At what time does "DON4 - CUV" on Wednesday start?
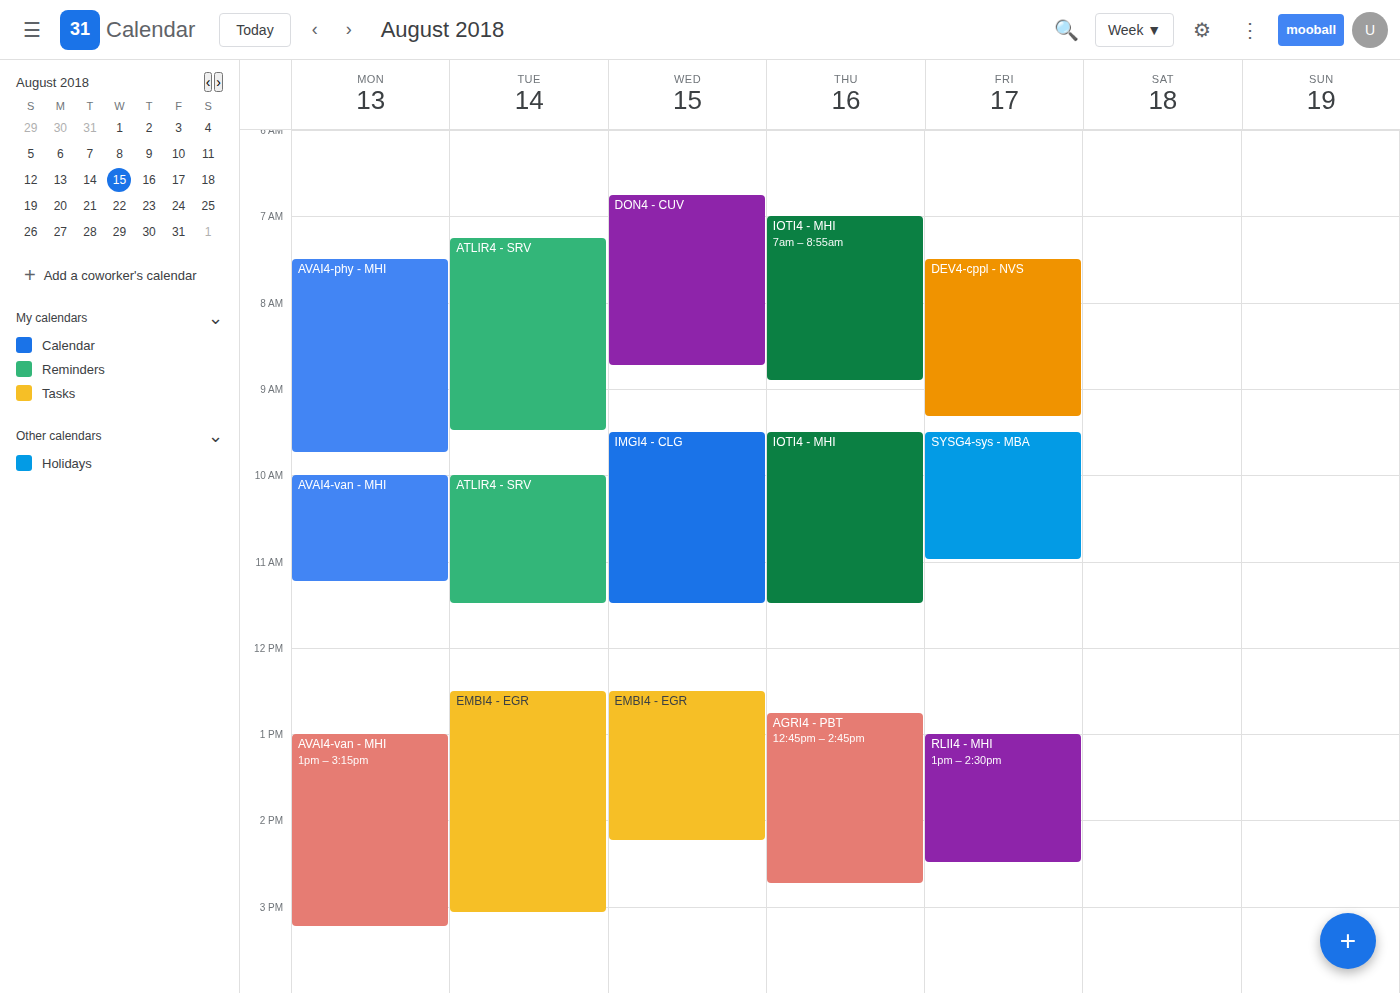
6:45 AM